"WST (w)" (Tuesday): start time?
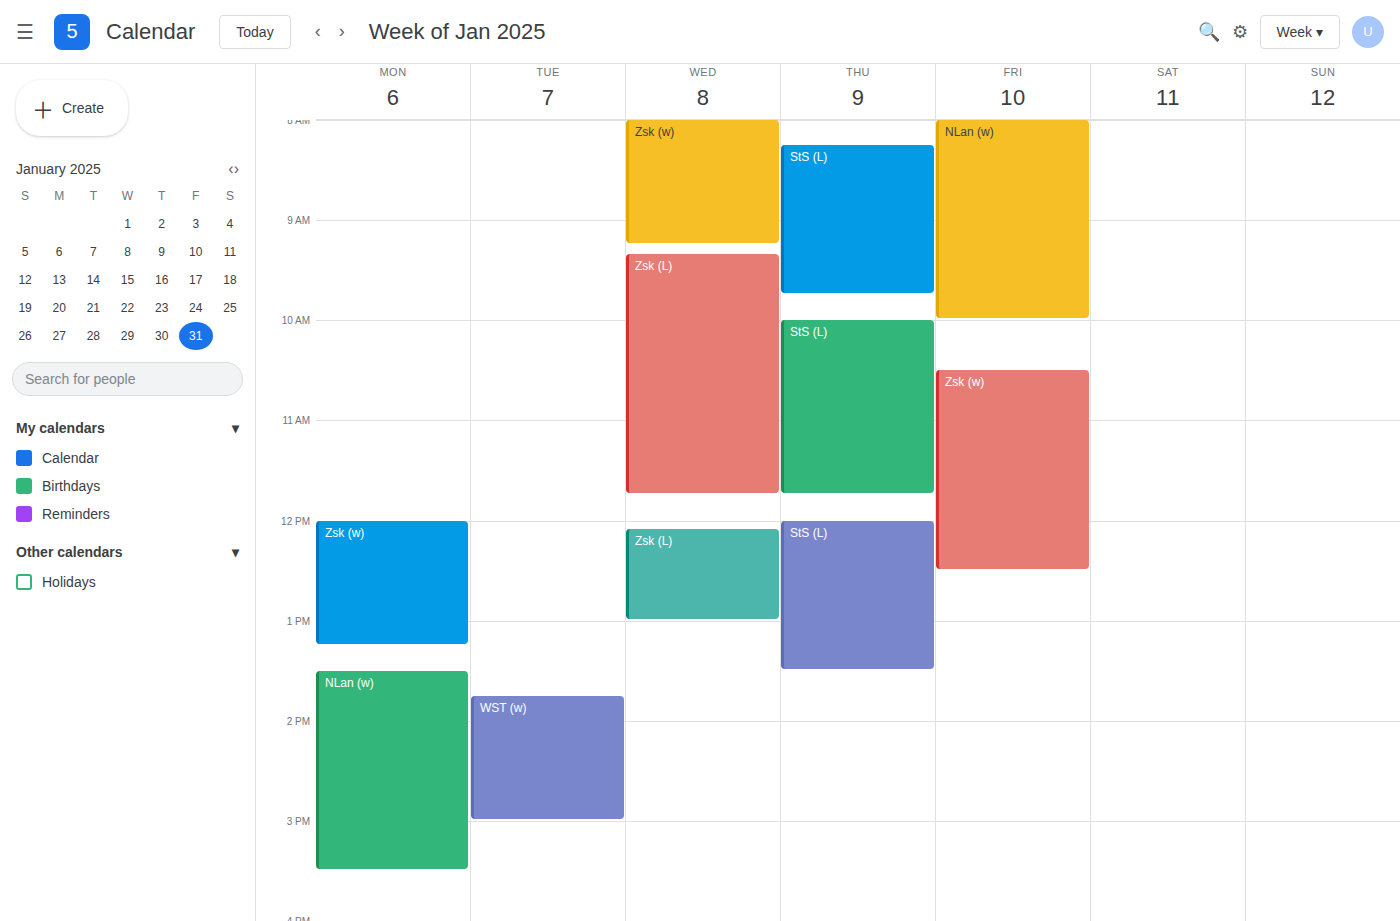
1:45 PM